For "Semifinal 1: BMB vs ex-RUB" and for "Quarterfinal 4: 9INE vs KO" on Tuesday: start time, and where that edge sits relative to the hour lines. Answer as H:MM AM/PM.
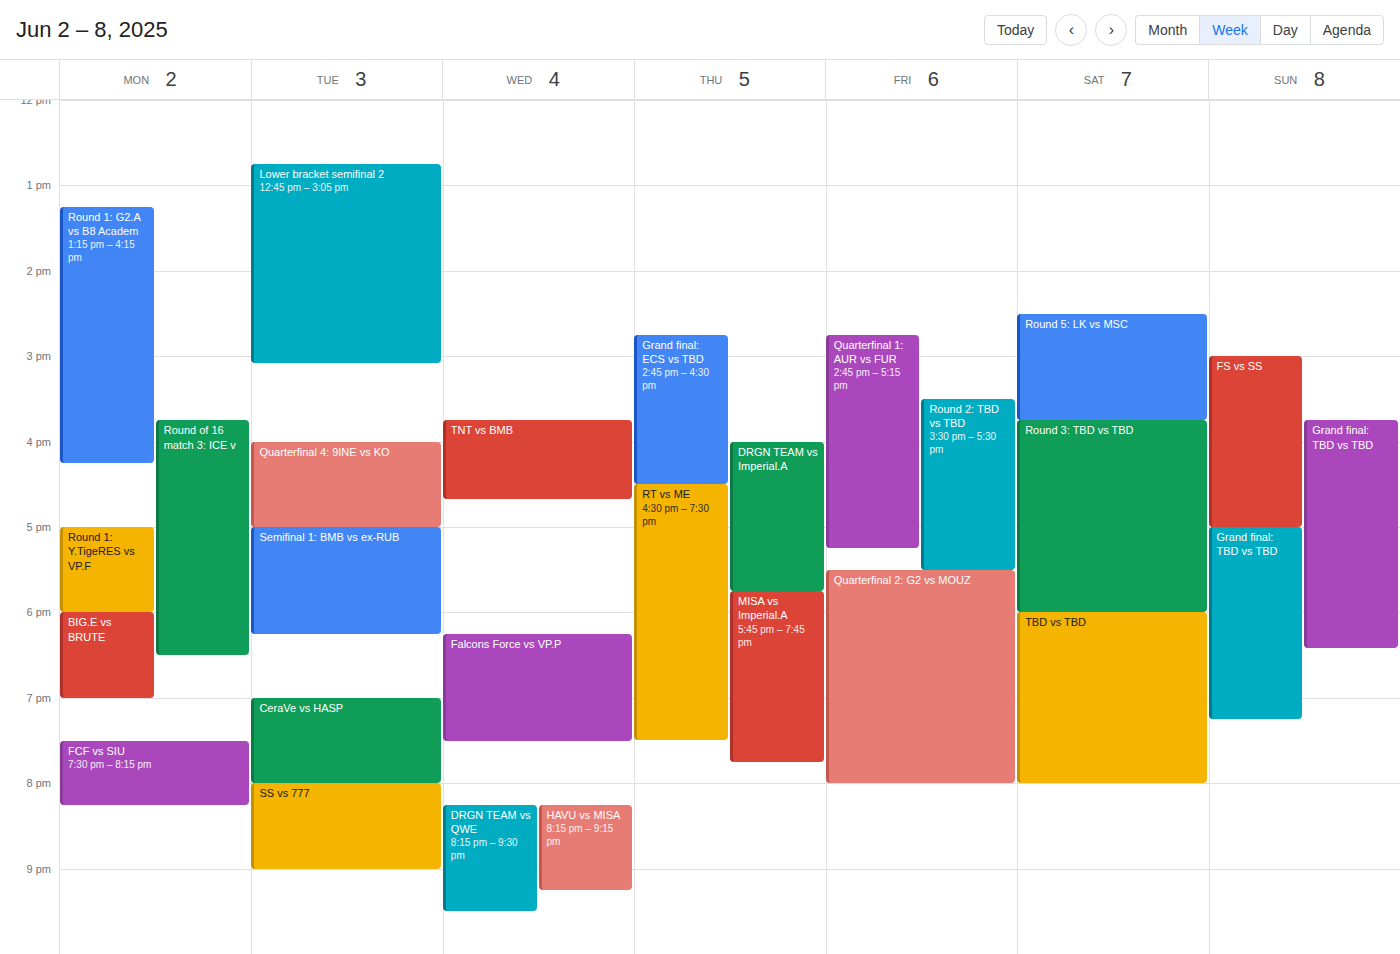
"Semifinal 1: BMB vs ex-RUB": 5:00 PM, exactly on the 5 PM line. "Quarterfinal 4: 9INE vs KO": 4:00 PM, exactly on the 4 PM line.